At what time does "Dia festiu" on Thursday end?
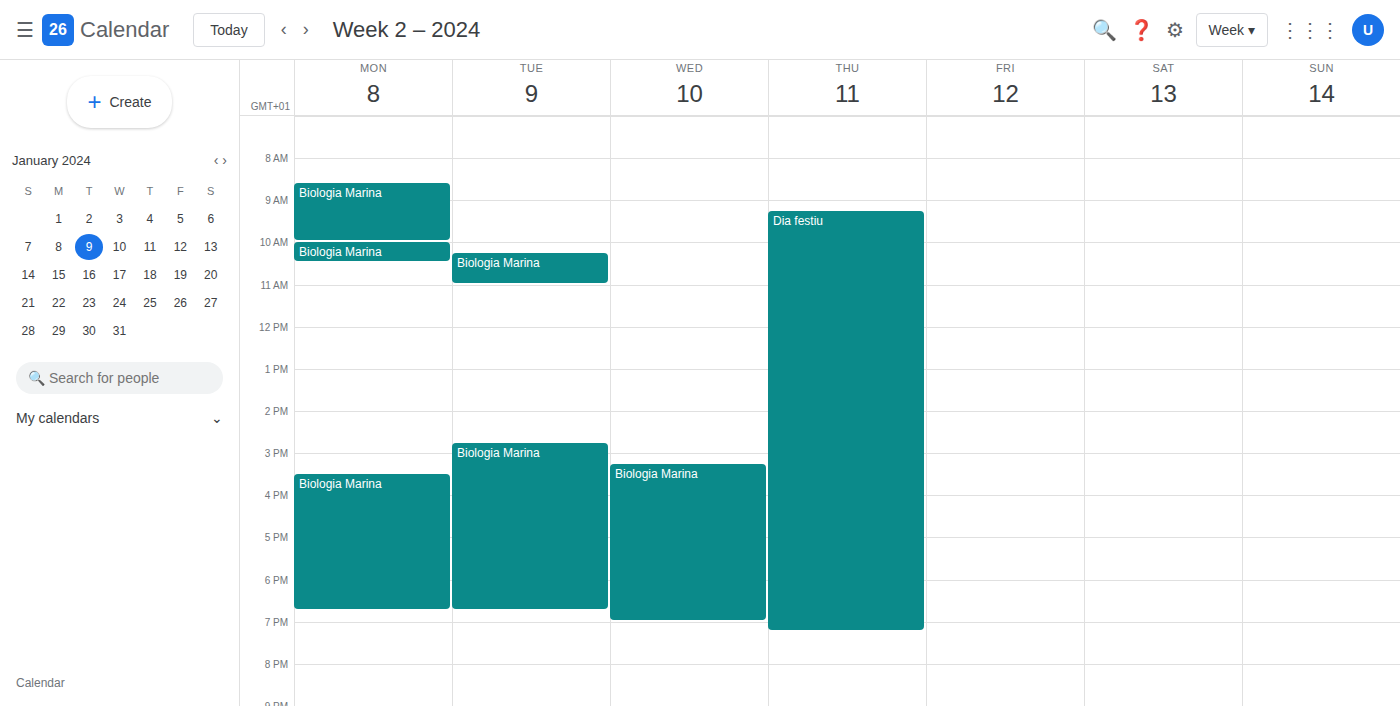
7:15 PM